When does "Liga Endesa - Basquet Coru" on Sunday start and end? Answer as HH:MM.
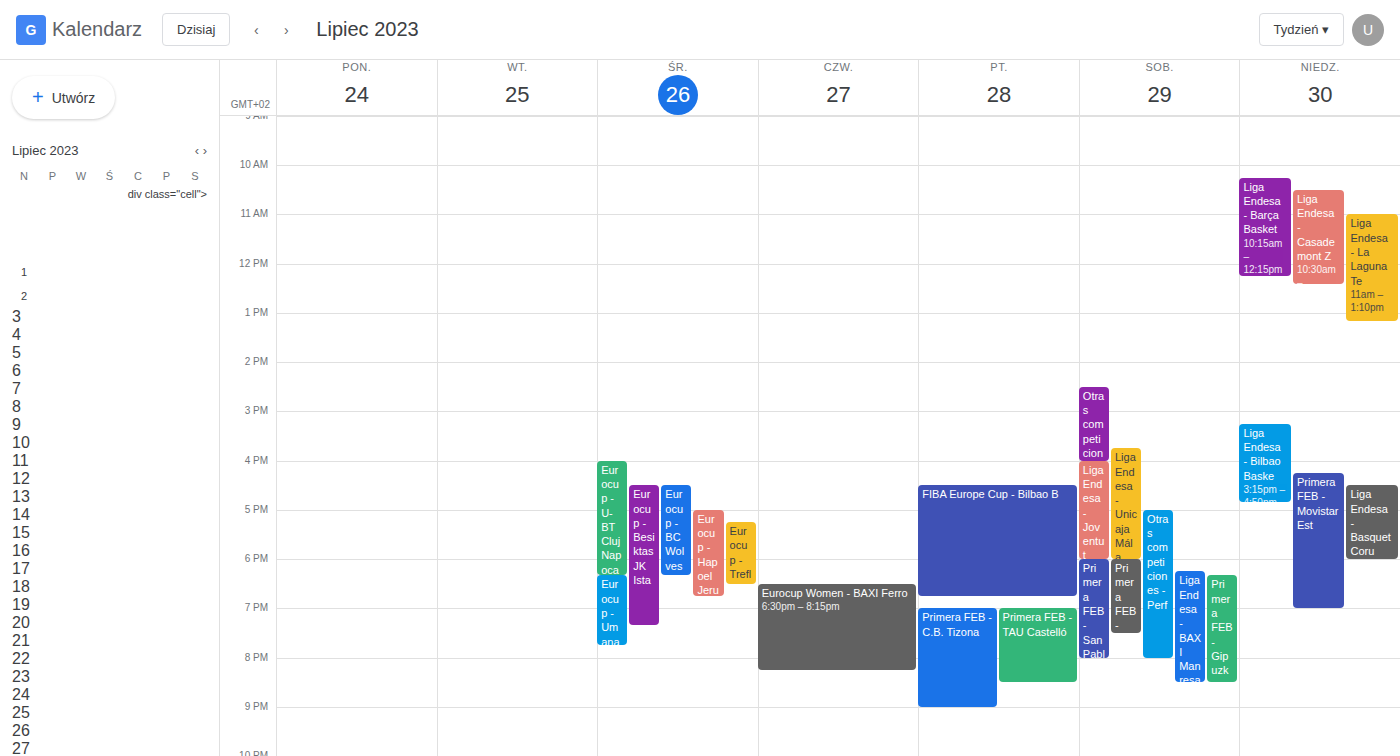
16:30 to 18:00